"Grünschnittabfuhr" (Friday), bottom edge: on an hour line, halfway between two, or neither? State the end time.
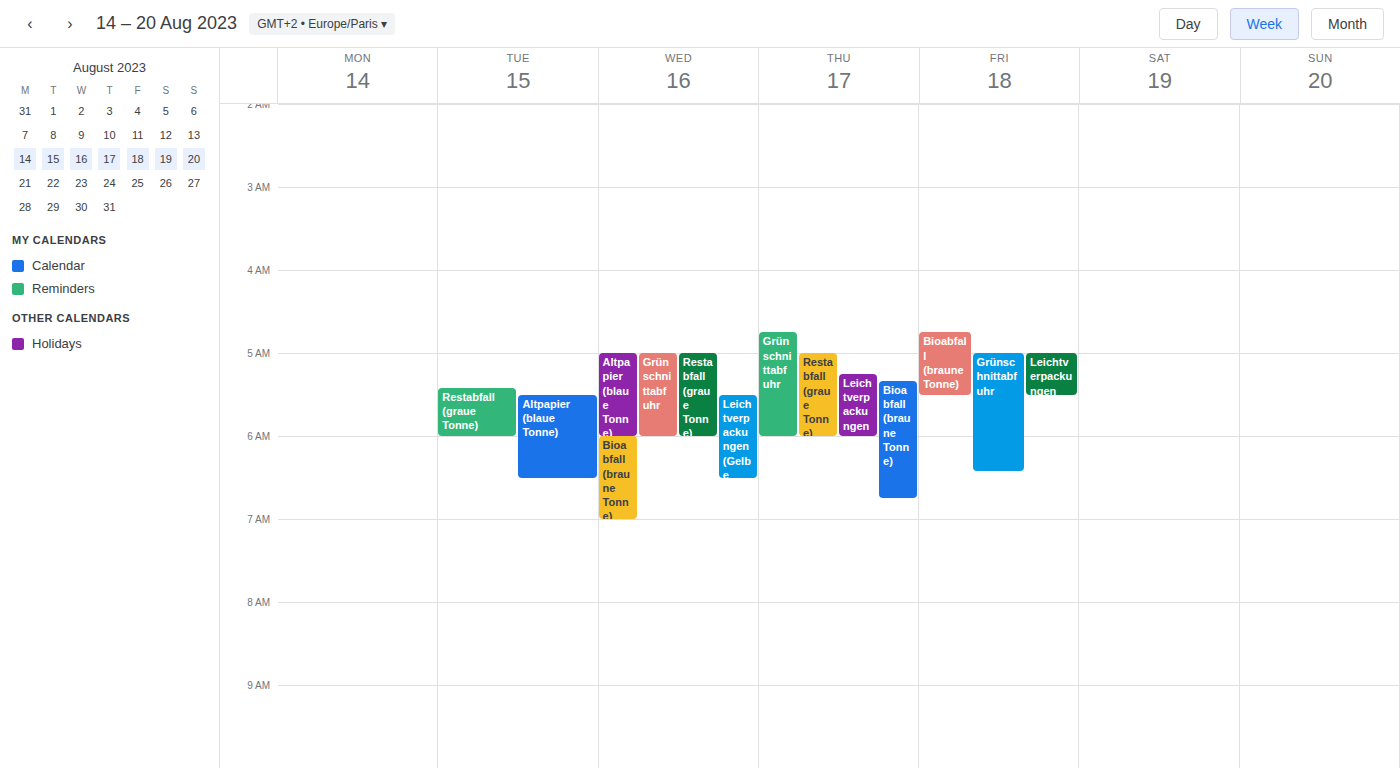
6:25 AM -- neither: 25 minutes below the 6 AM line and 35 minutes above the 7 AM line.